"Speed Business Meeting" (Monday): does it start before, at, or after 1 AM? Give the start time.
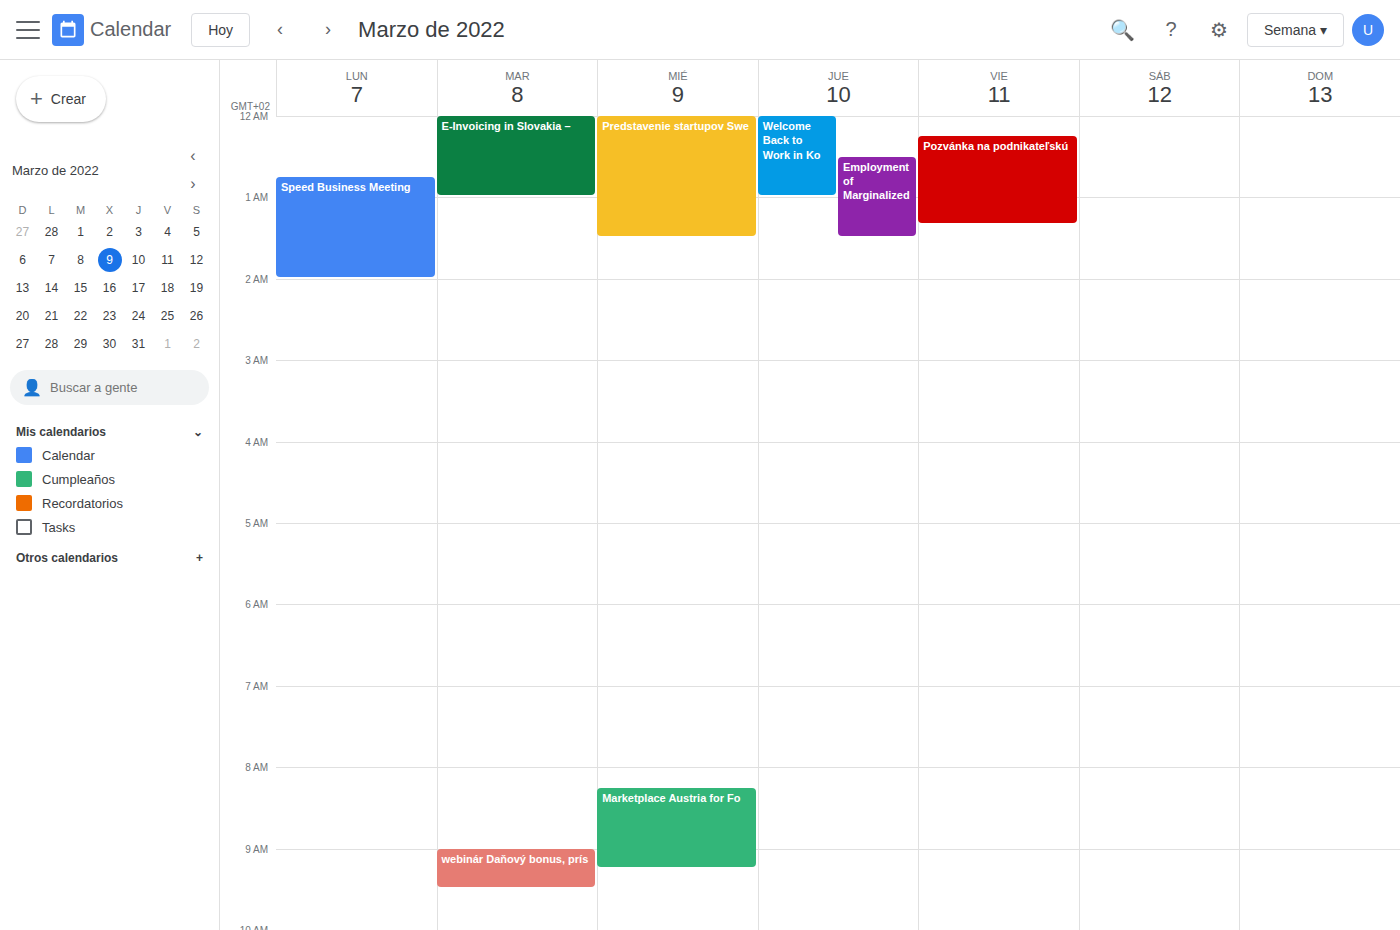
12:45 AM -- before 1 AM, 15 minutes above the 1 AM line.